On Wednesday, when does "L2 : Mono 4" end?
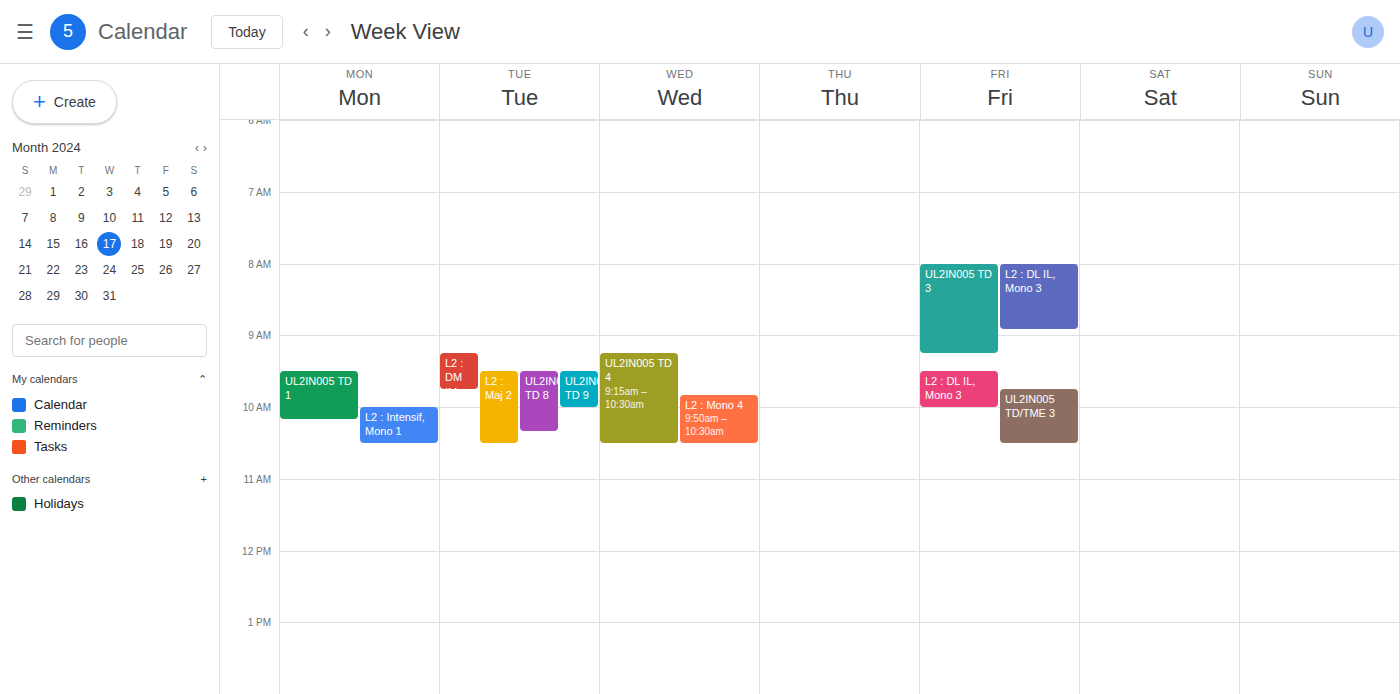
10:30 AM